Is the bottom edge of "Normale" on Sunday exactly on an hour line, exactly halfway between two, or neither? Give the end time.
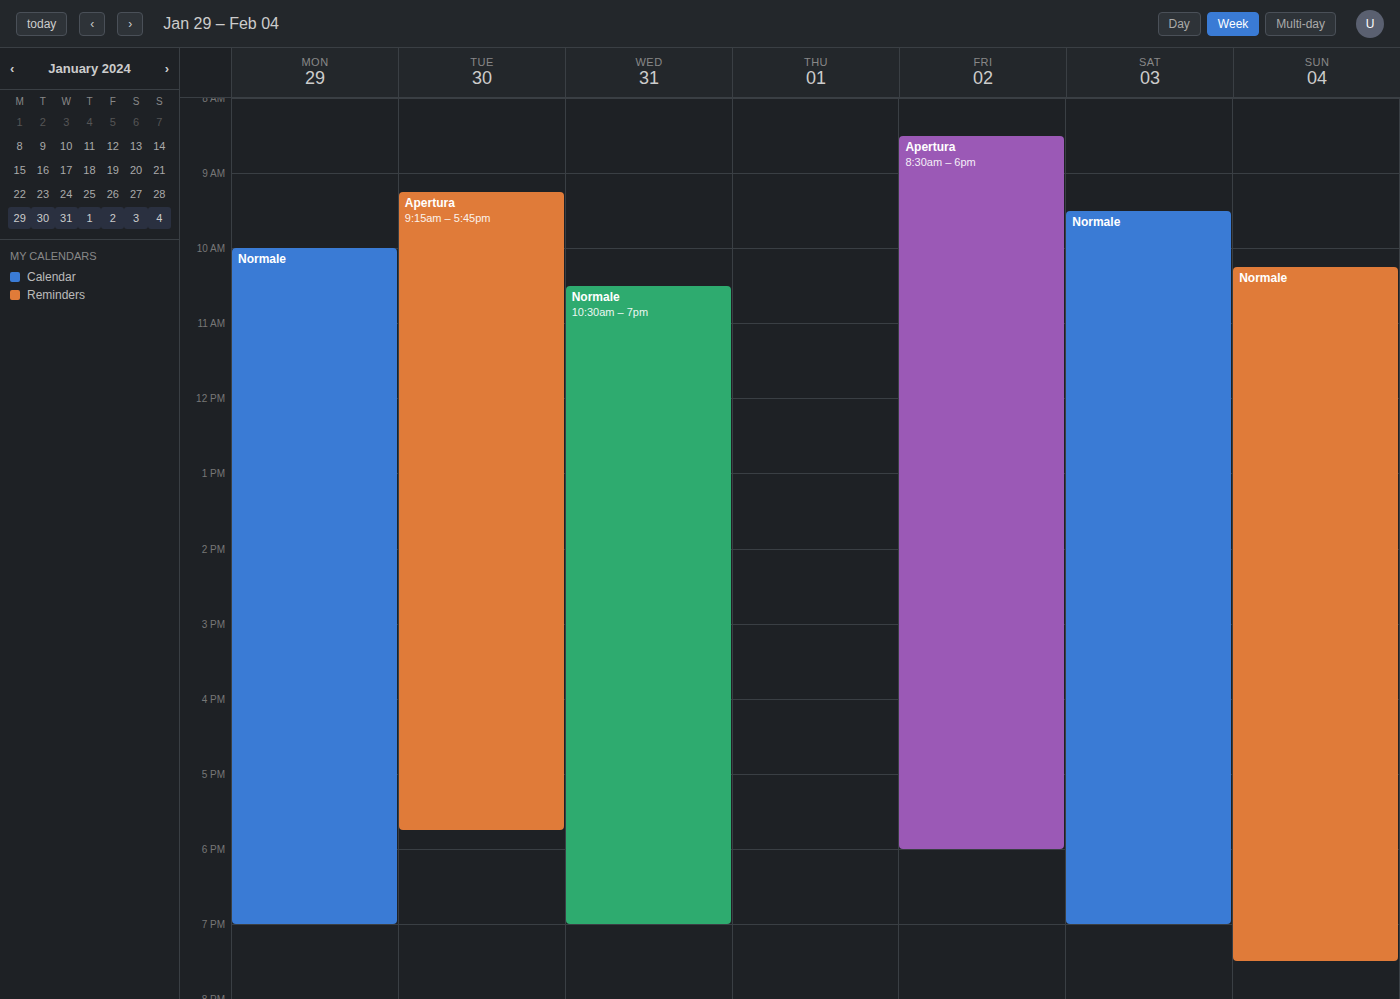
7:30 PM -- halfway between the 7 PM and 8 PM lines.